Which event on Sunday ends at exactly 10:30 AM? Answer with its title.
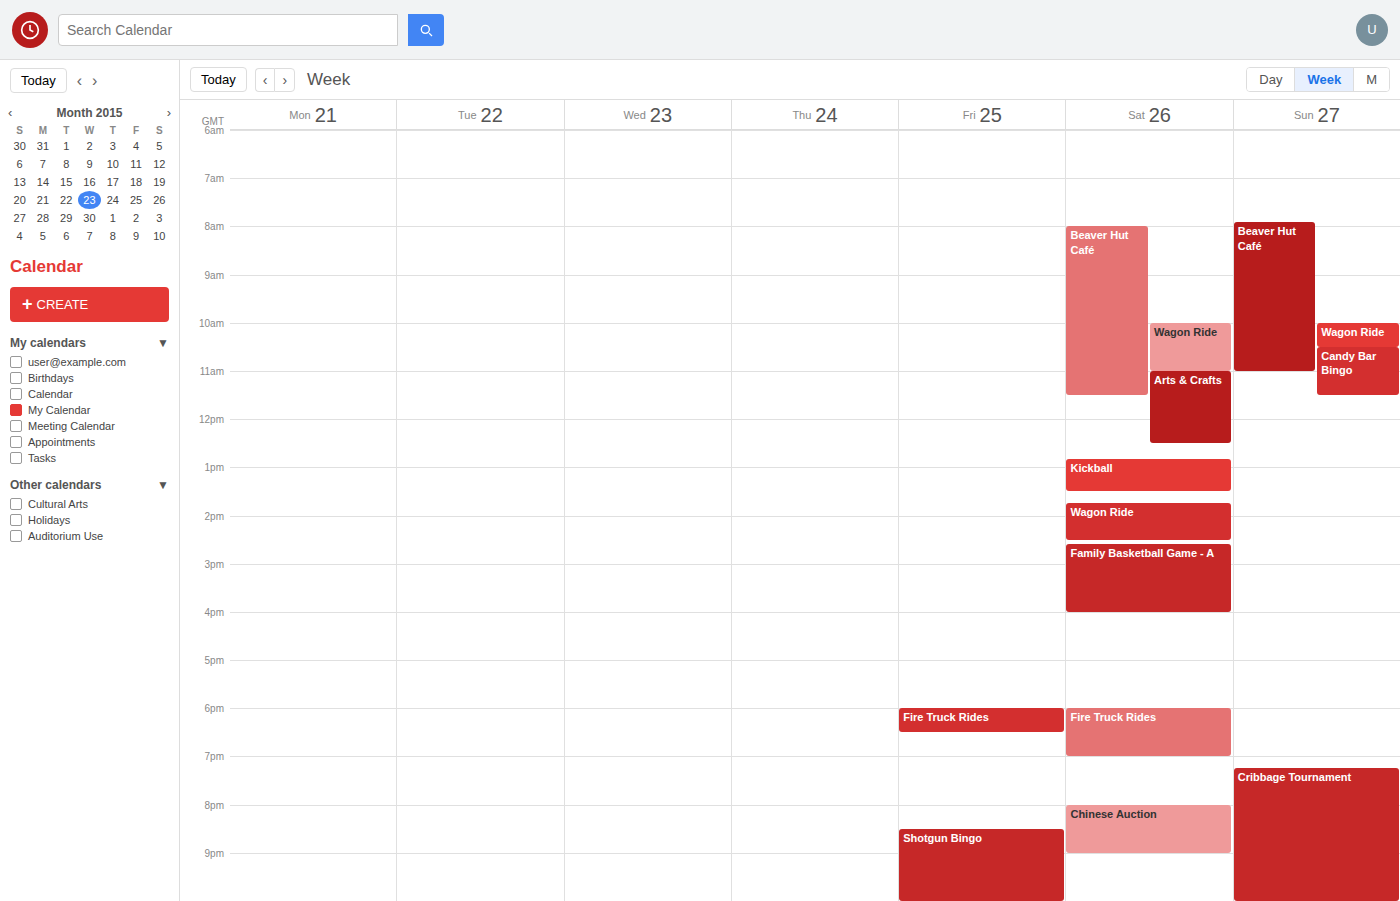
"Wagon Ride"